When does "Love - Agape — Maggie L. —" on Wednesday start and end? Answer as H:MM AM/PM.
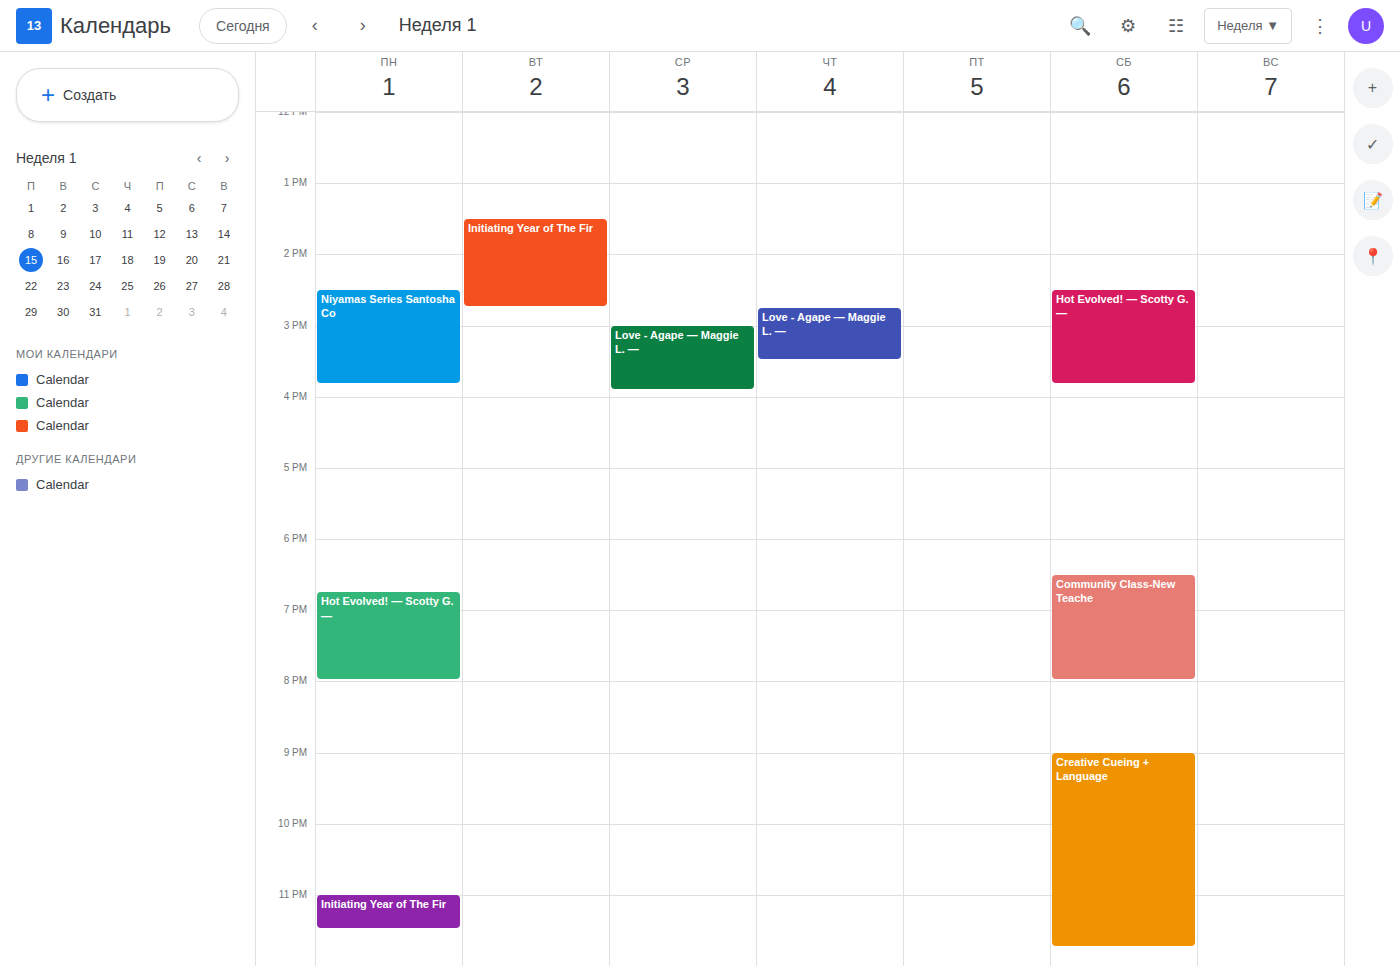
3:00 PM to 3:55 PM